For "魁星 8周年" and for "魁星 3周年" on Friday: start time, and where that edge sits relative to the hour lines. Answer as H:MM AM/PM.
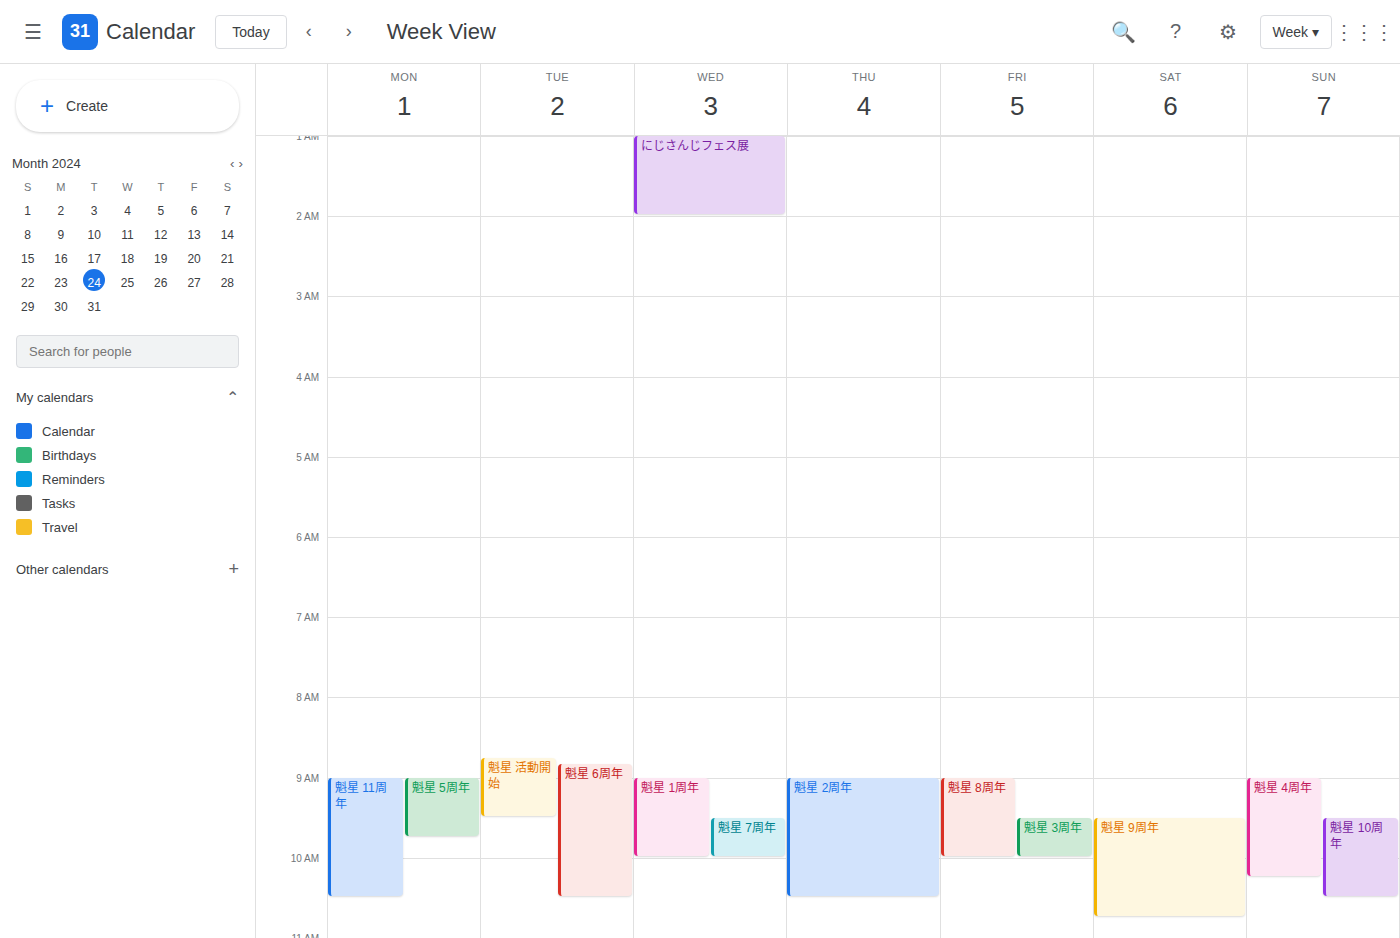
"魁星 8周年": 9:00 AM, exactly on the 9 AM line. "魁星 3周年": 9:30 AM, halfway between the 9 AM and 10 AM lines.